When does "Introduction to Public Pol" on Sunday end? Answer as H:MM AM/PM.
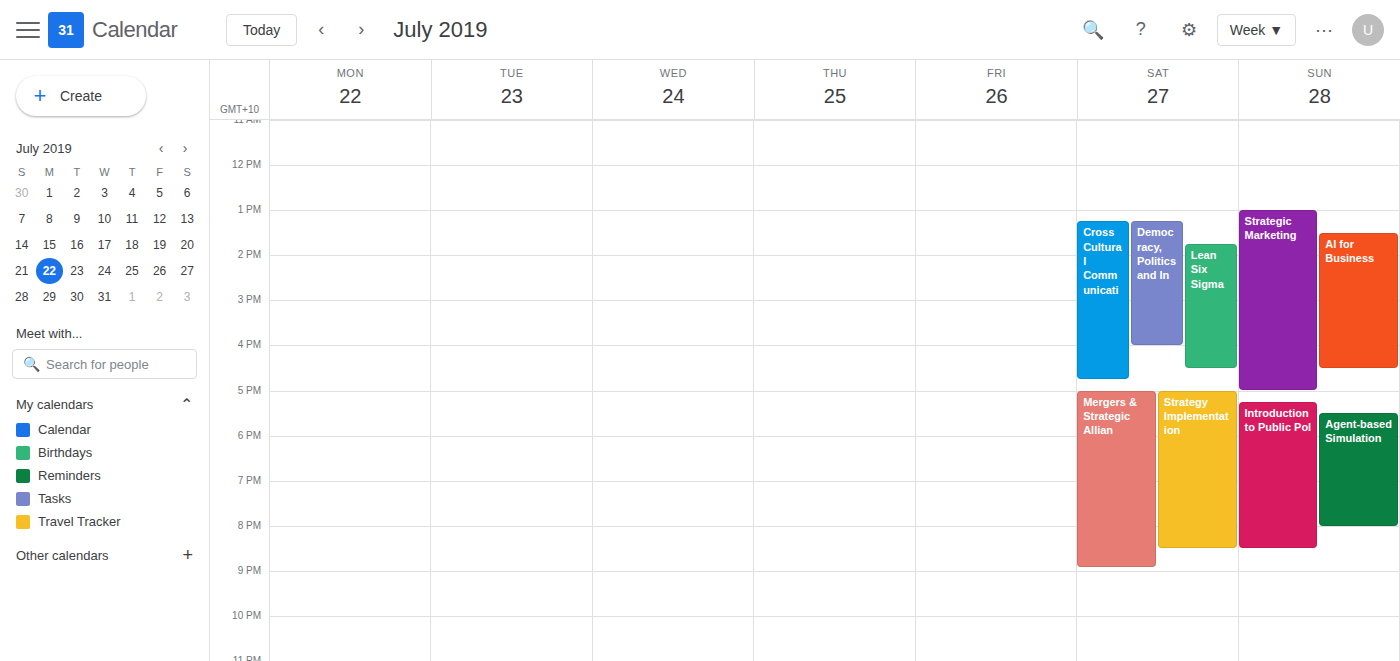
8:30 PM